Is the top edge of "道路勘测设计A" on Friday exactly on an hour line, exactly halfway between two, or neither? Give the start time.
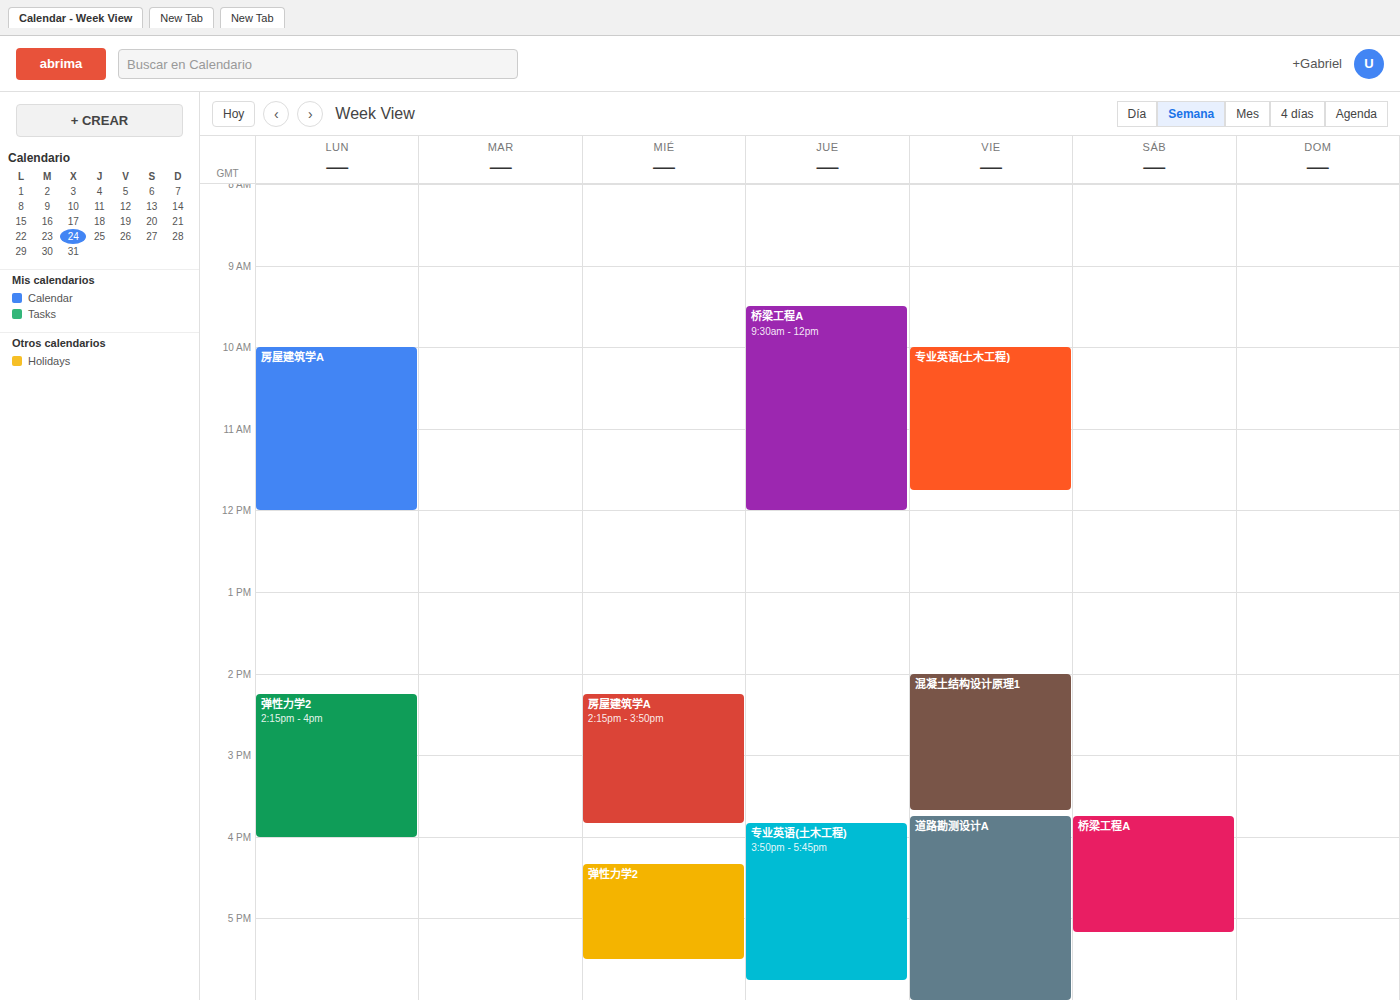
3:45 PM -- neither: three quarters of the way from the 3 PM line to the 4 PM line.